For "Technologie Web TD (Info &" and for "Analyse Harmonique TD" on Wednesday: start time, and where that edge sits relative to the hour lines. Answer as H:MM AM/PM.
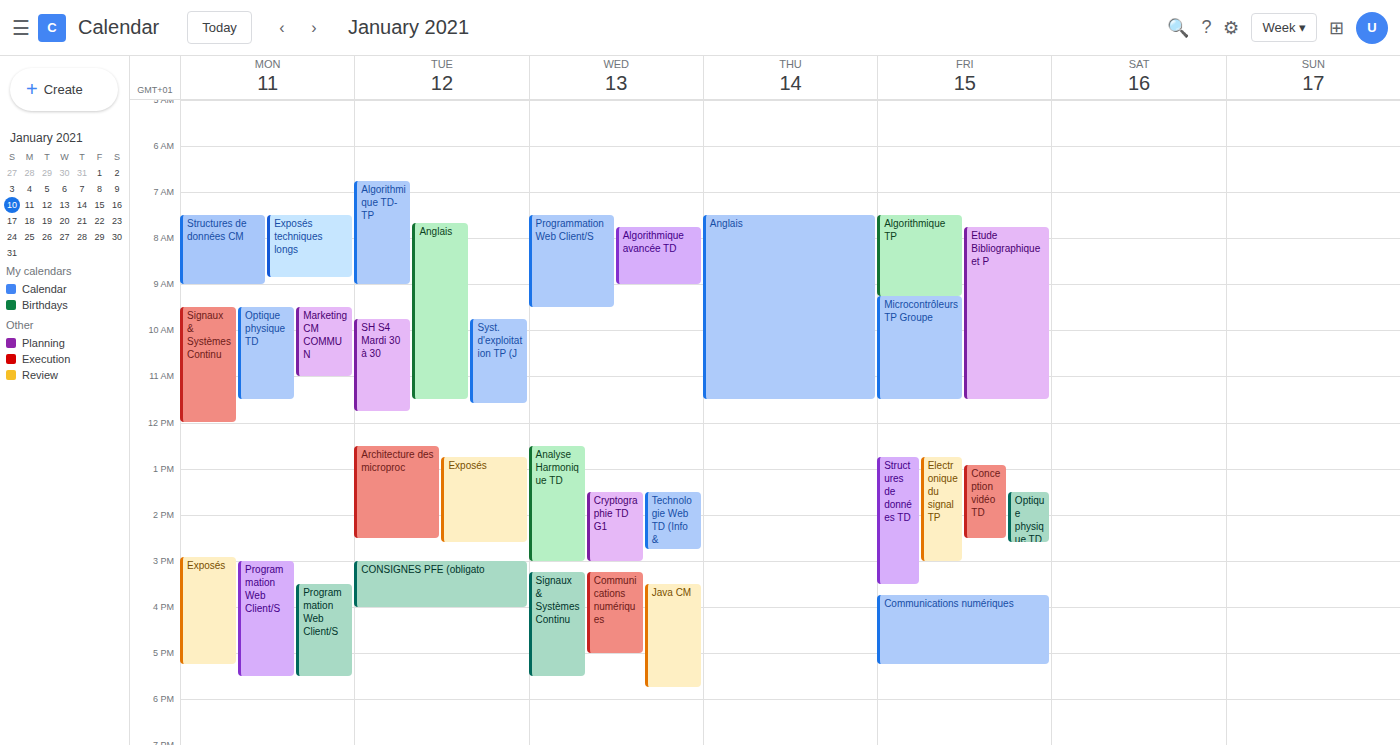
"Technologie Web TD (Info &": 1:30 PM, halfway between the 1 PM and 2 PM lines. "Analyse Harmonique TD": 12:30 PM, halfway between the 12 PM and 1 PM lines.